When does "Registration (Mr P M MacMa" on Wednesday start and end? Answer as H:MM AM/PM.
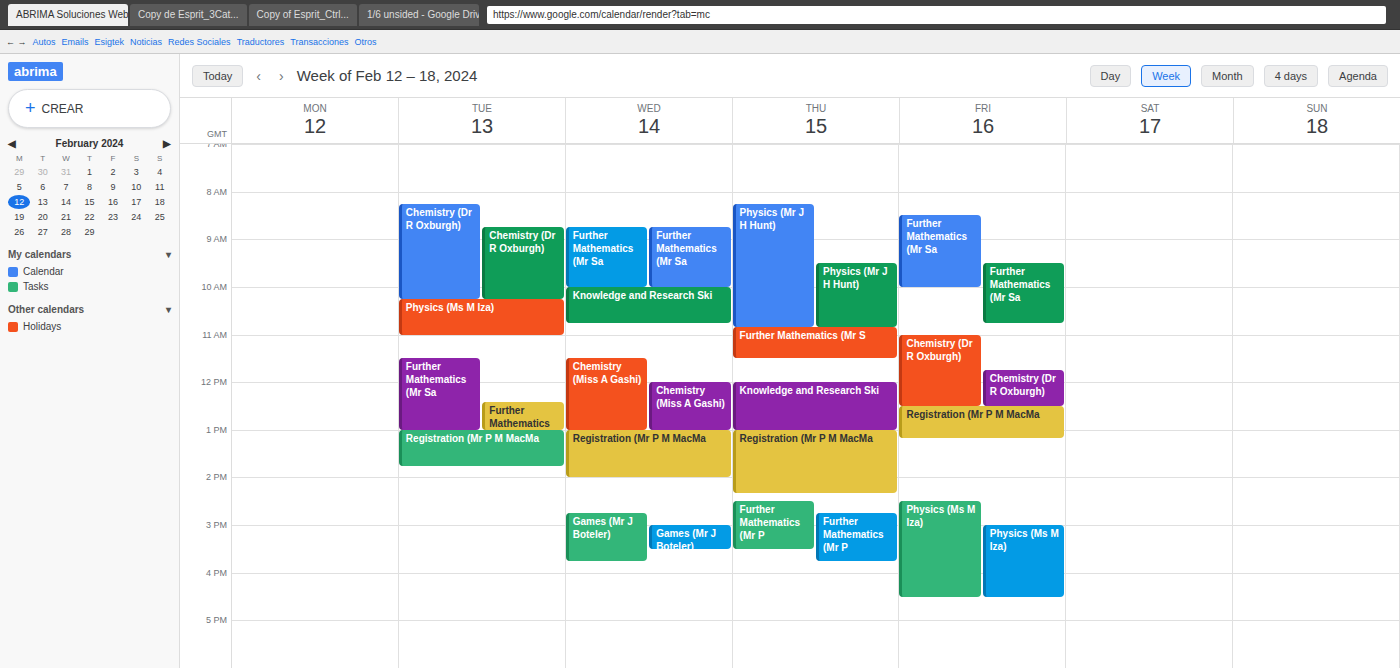
1:00 PM to 2:00 PM